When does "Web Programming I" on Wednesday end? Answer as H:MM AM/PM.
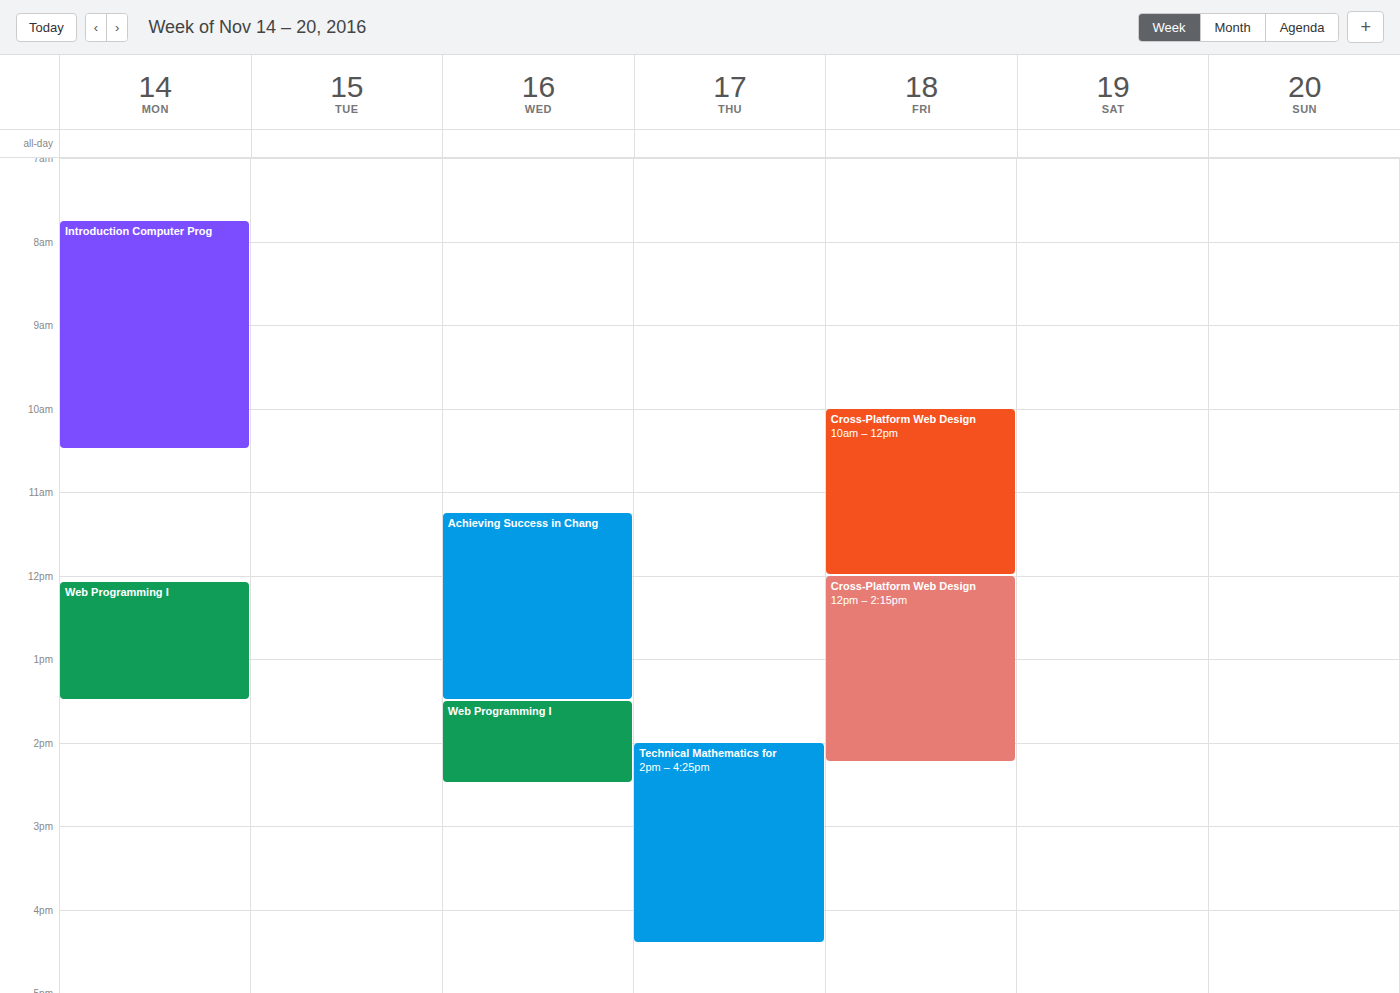
2:30 PM